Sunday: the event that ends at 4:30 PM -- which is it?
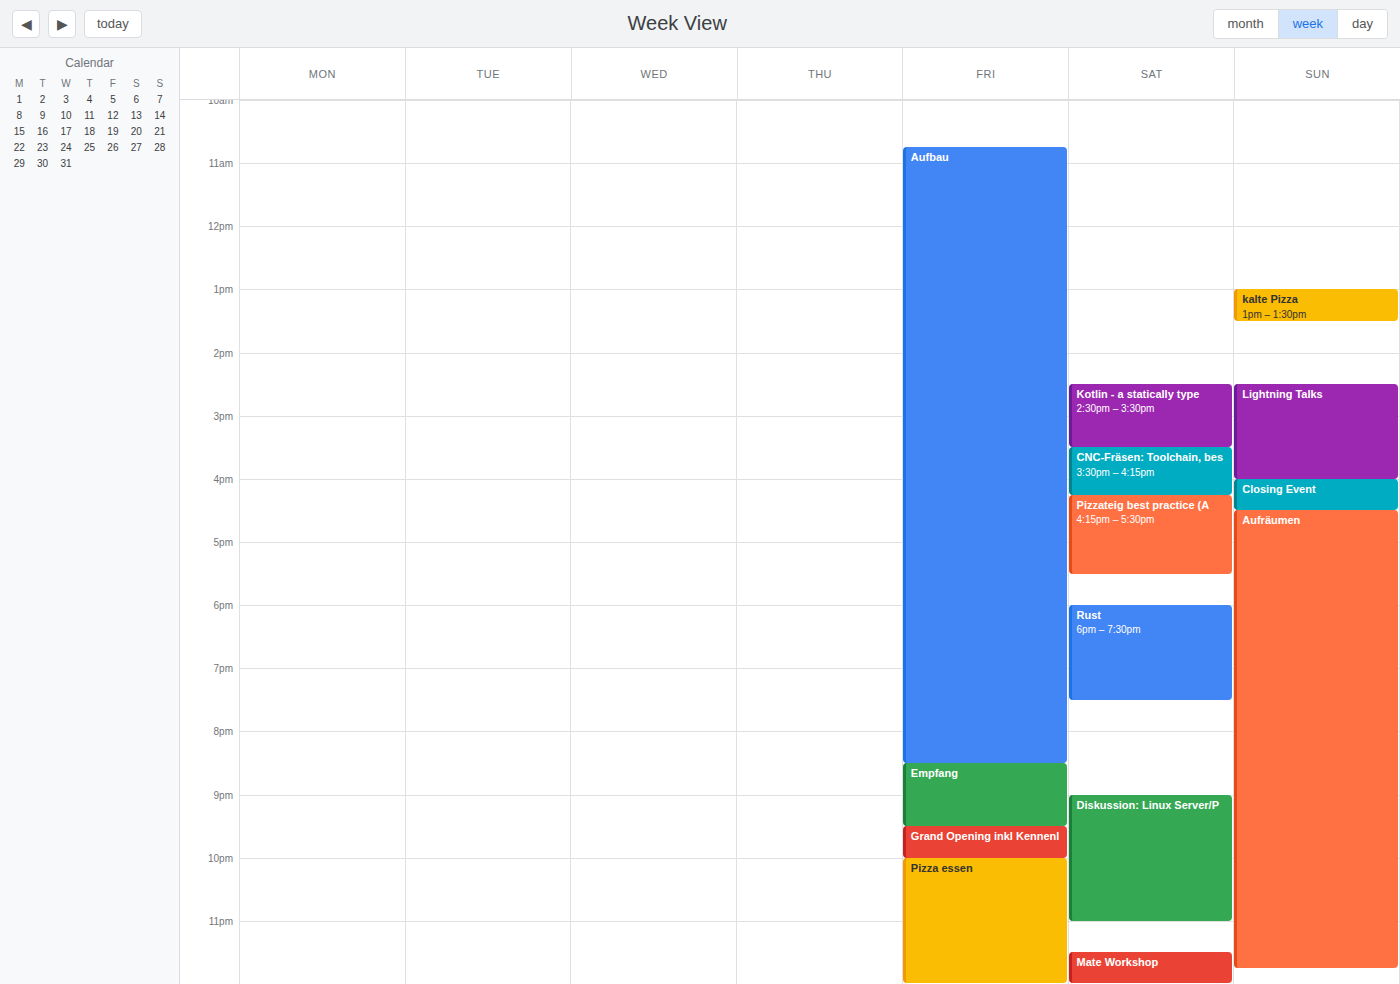
"Closing Event"